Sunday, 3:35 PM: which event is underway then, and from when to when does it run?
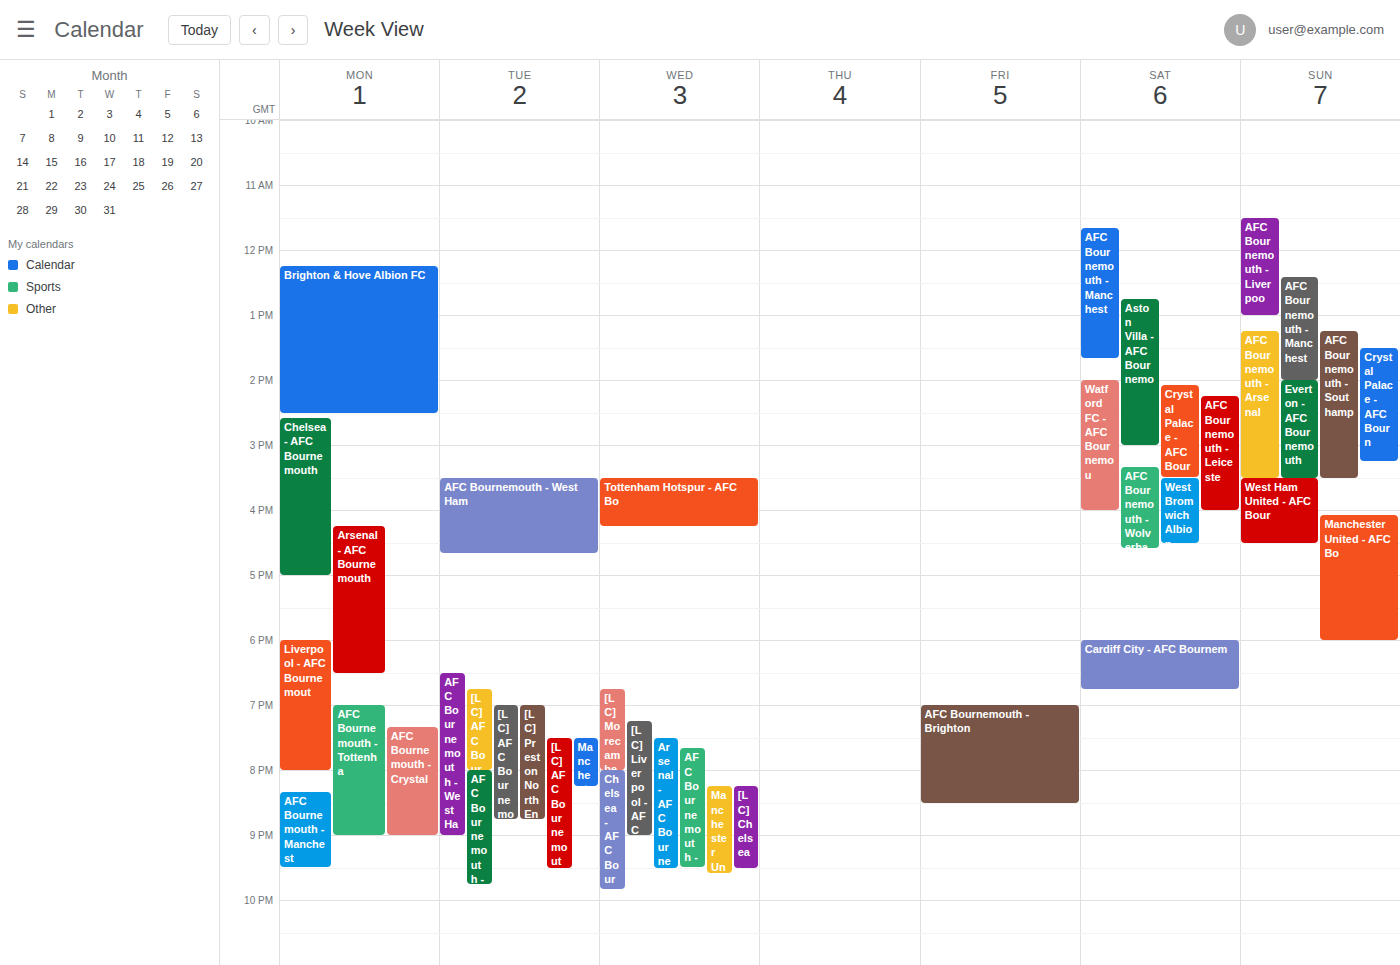
"West Ham United - AFC Bour", 3:30 PM to 4:30 PM